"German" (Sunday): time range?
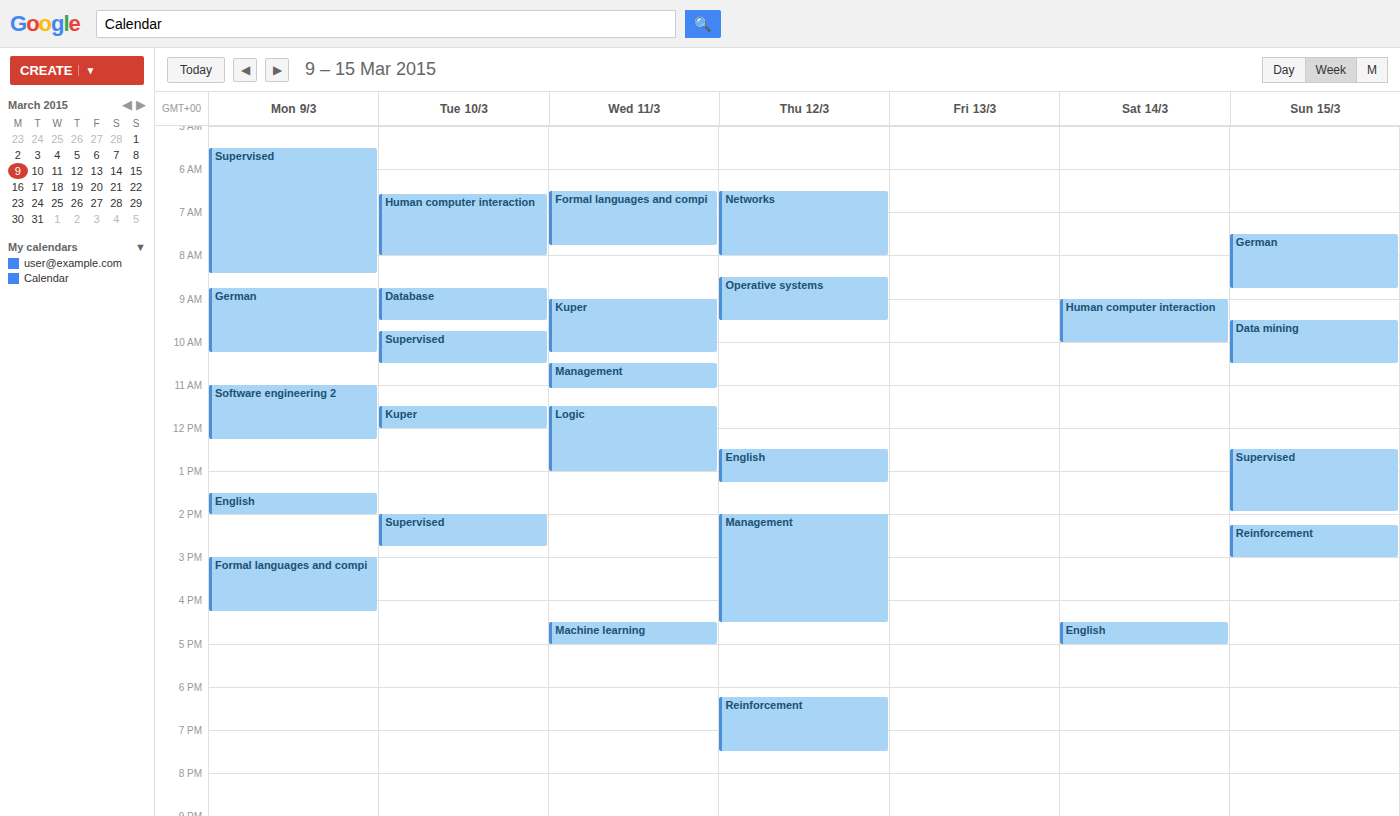
7:30 AM to 8:45 AM